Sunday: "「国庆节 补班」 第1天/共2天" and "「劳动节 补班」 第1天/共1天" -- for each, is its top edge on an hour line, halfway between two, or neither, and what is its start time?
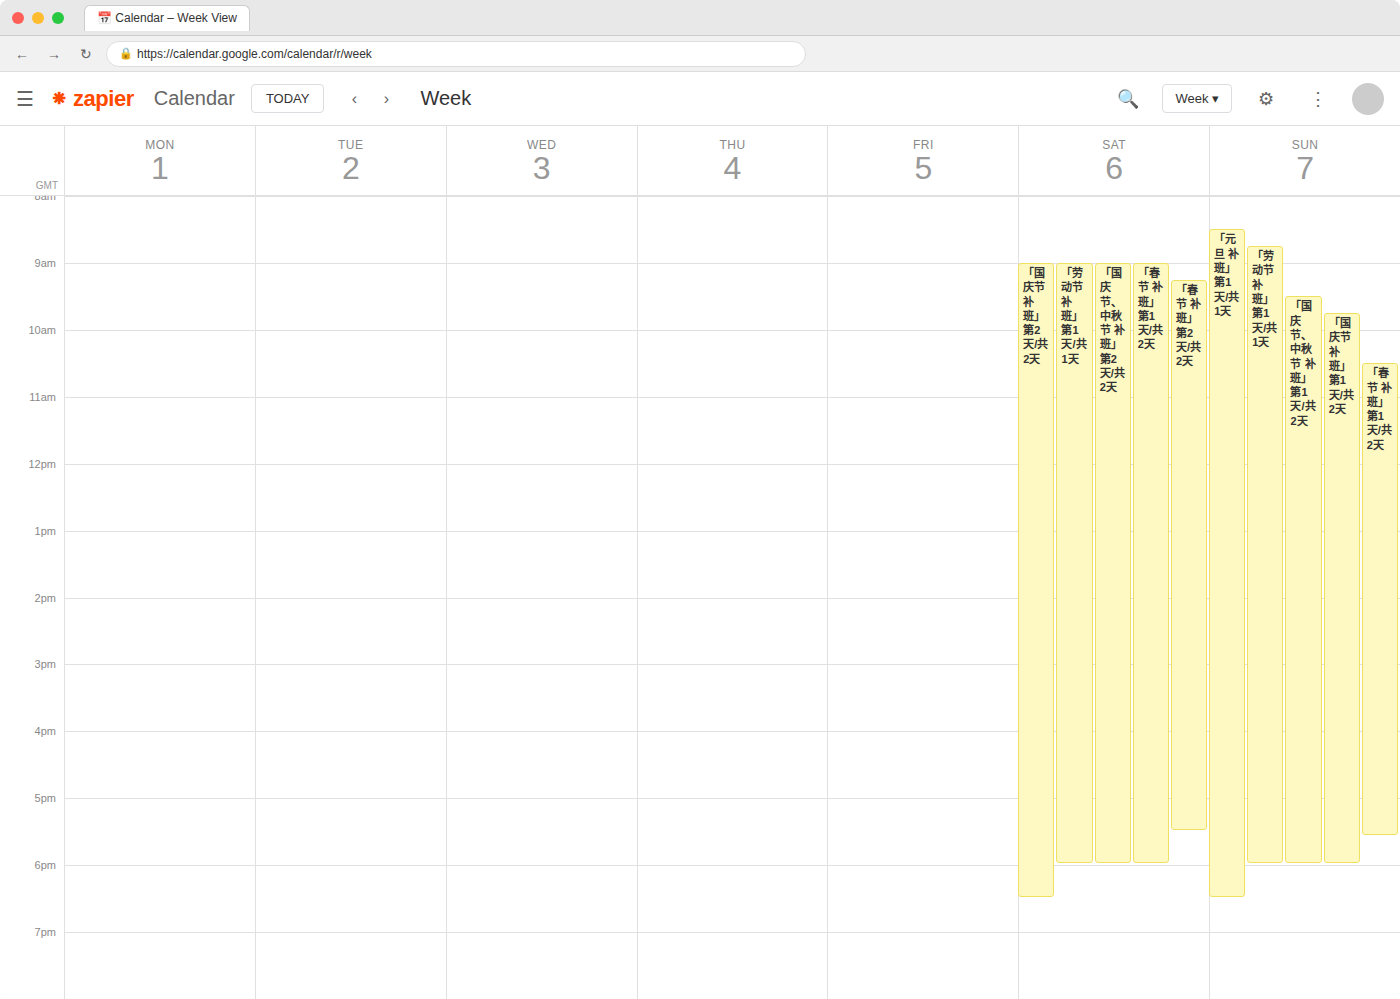
"「国庆节 补班」 第1天/共2天": 09:45, neither: three quarters of the way from the 09:00 line to the 10:00 line. "「劳动节 补班」 第1天/共1天": 08:45, neither: three quarters of the way from the 08:00 line to the 09:00 line.